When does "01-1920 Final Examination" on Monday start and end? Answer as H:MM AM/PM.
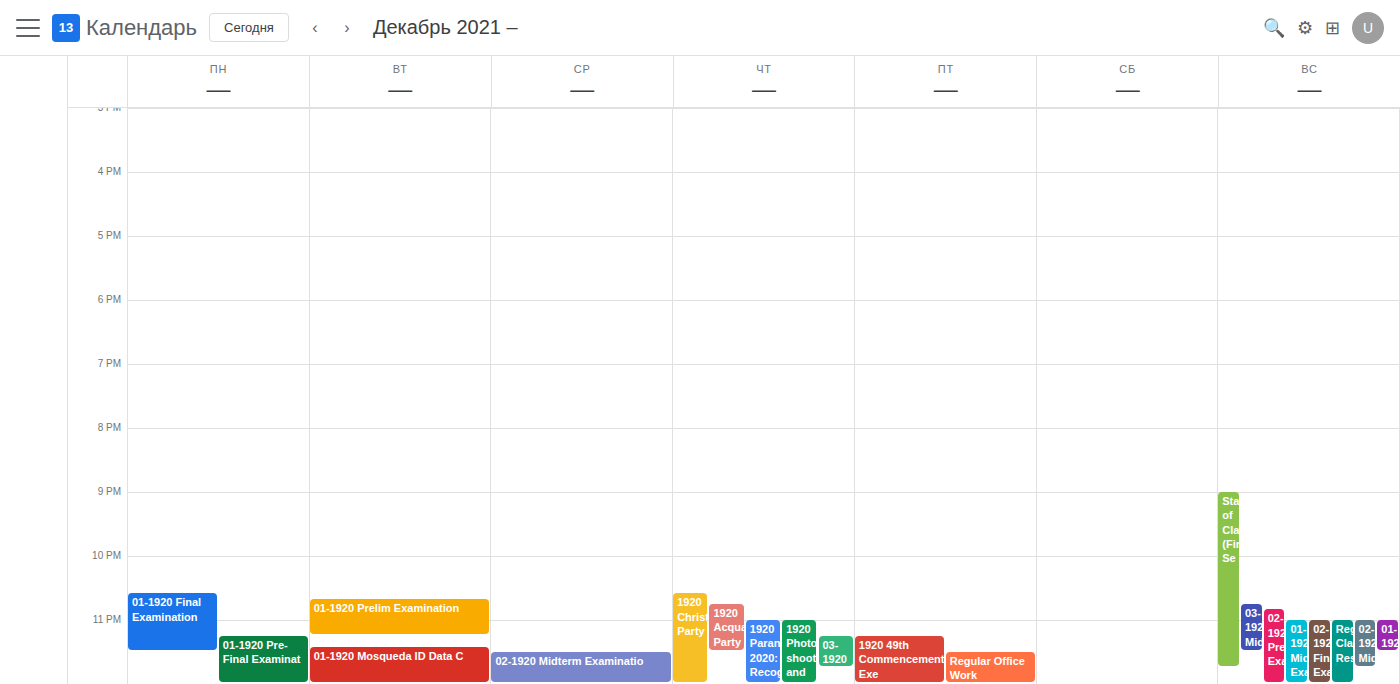
10:35 PM to 11:30 PM